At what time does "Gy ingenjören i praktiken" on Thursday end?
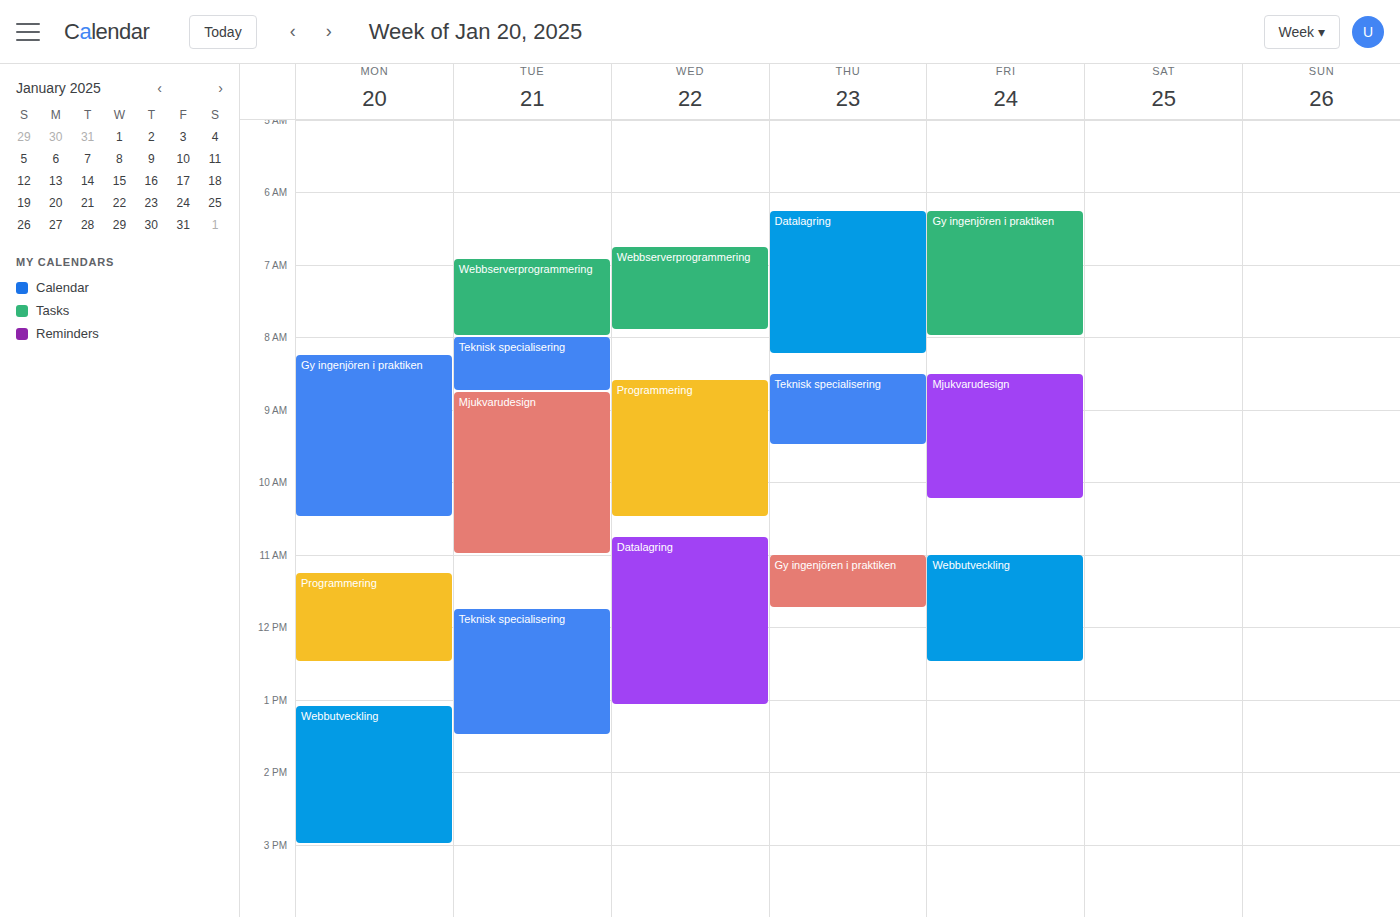
11:45 AM